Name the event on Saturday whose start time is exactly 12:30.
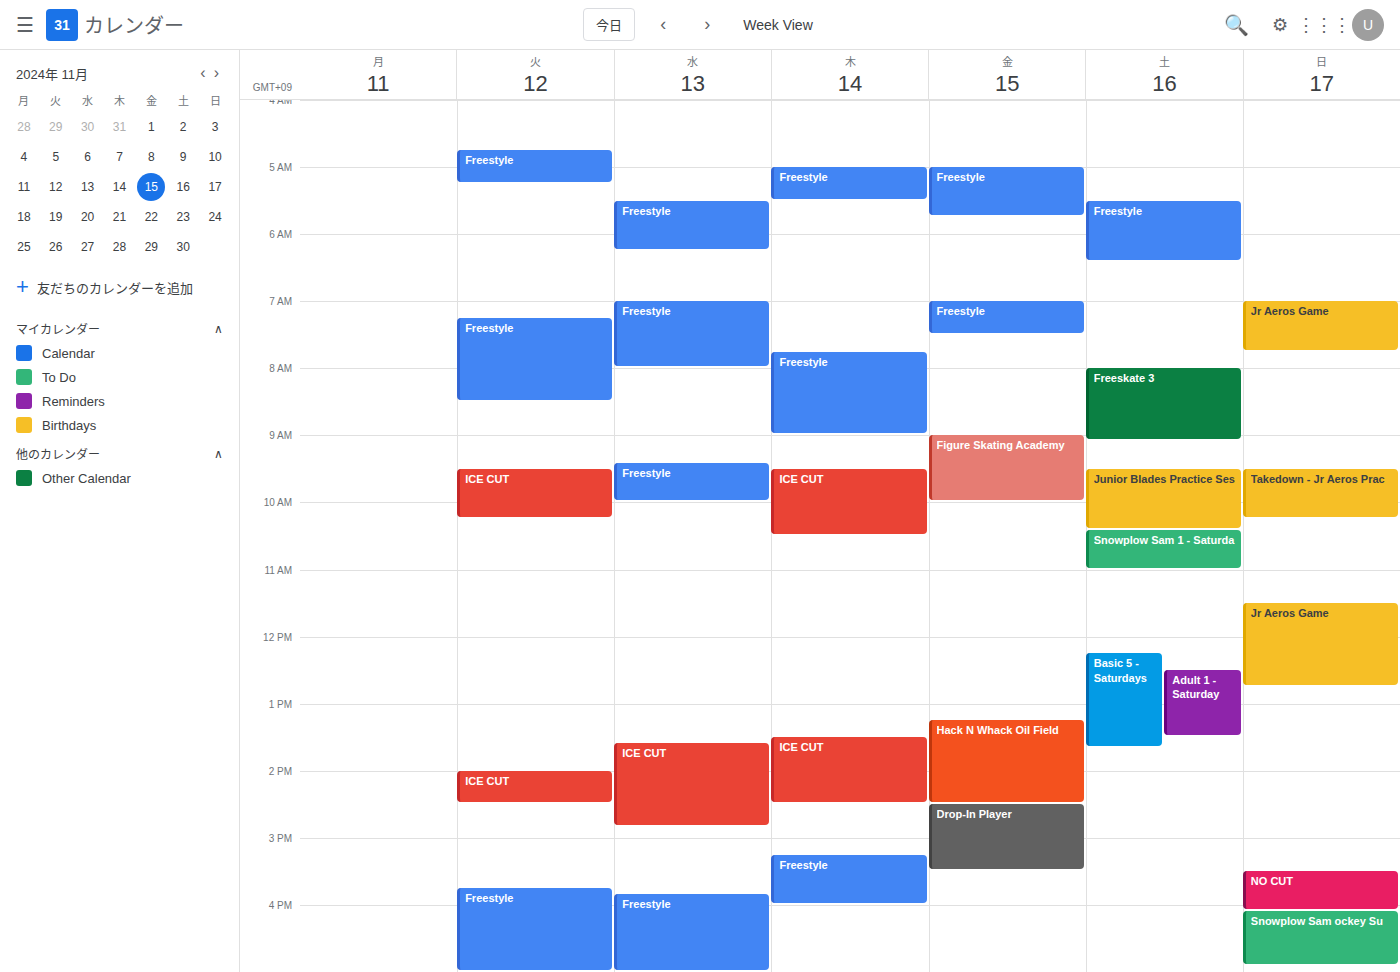
"Adult 1 - Saturday"